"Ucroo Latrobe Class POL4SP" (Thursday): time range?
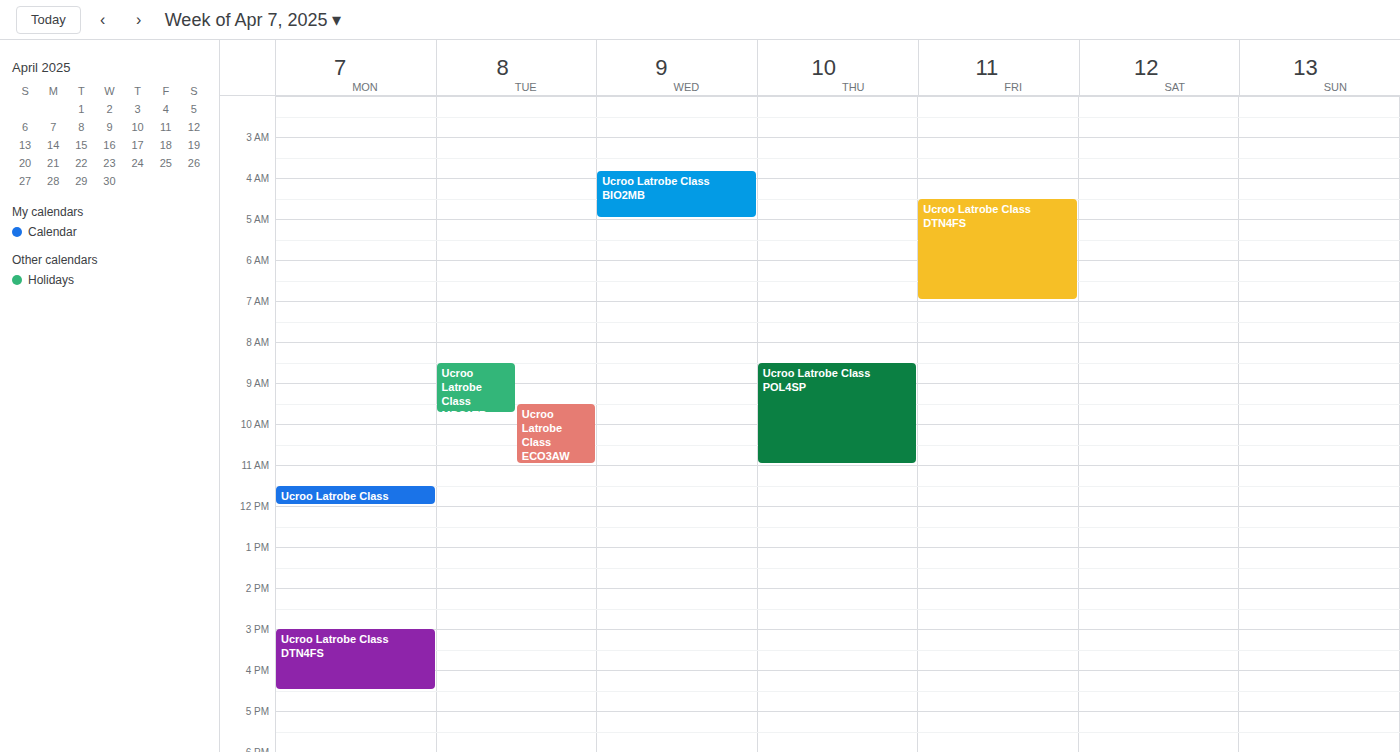
8:30 AM to 11:00 AM